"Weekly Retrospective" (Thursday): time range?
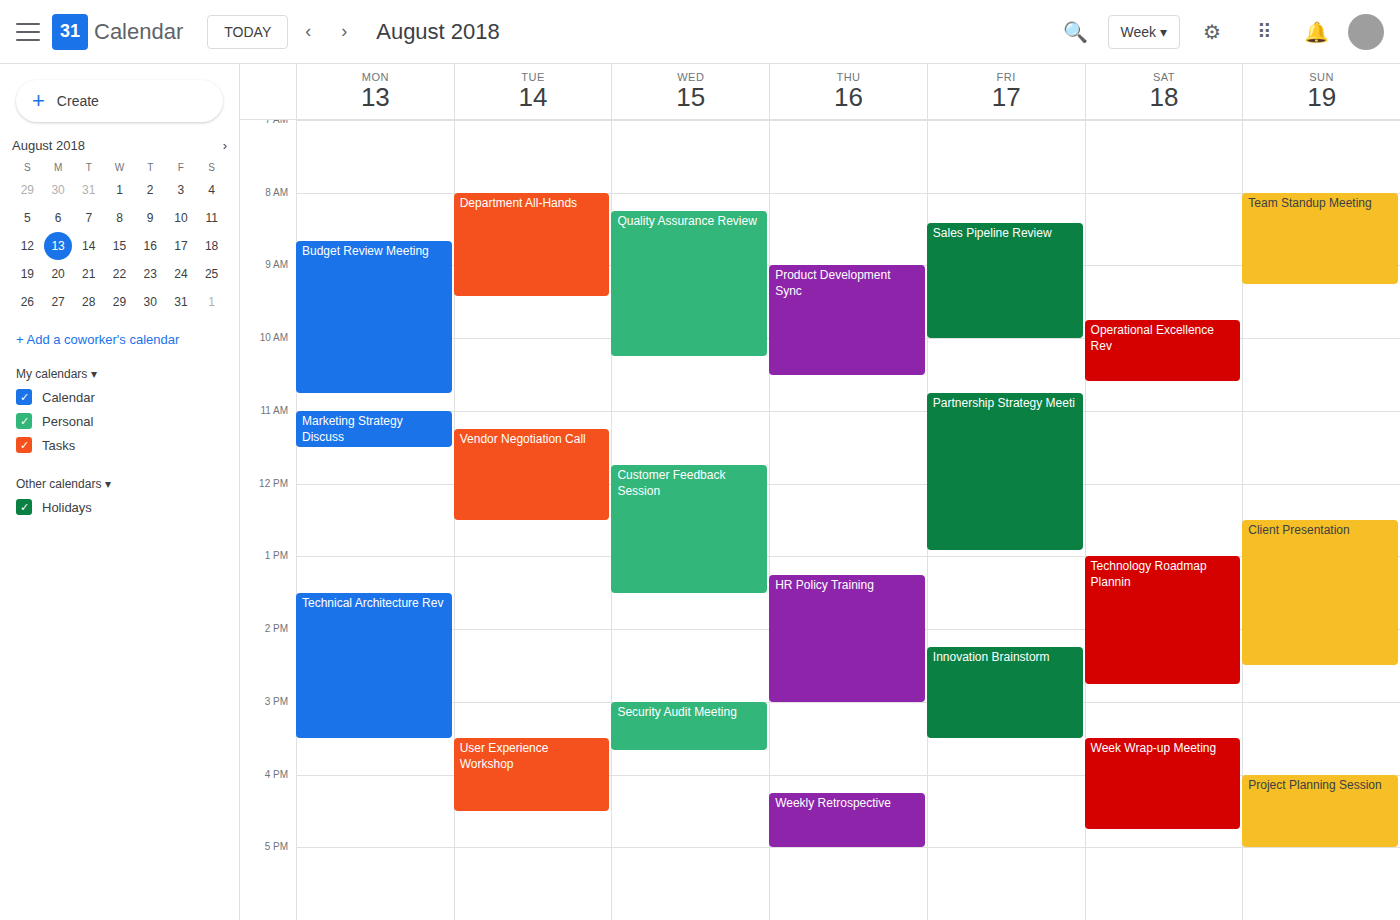
16:15 to 17:00